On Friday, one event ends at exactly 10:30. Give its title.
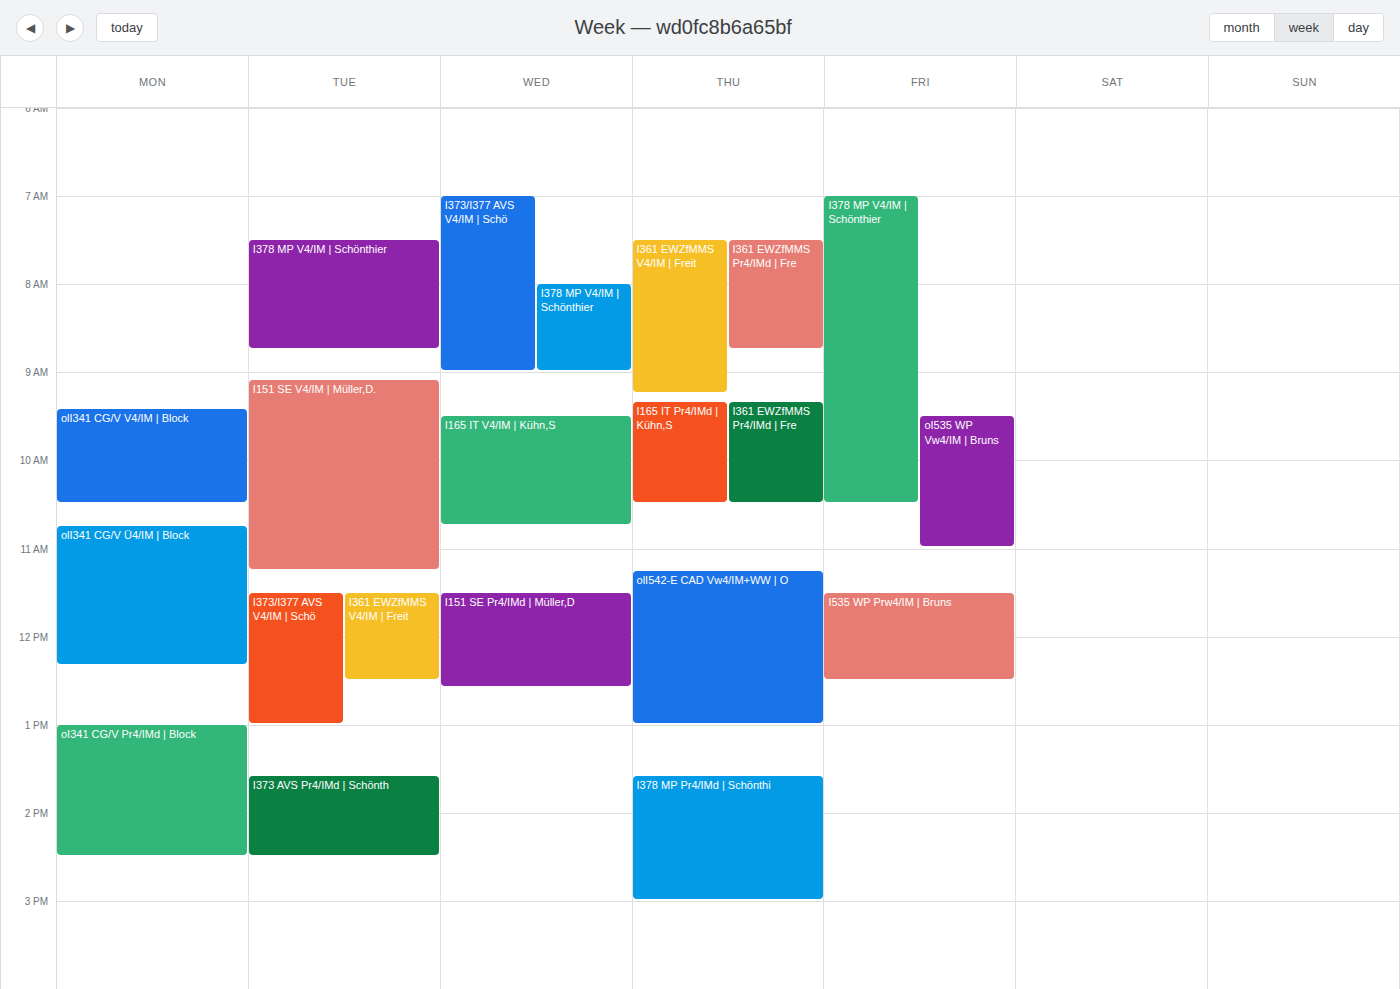
"I378 MP V4/IM | Schönthier"